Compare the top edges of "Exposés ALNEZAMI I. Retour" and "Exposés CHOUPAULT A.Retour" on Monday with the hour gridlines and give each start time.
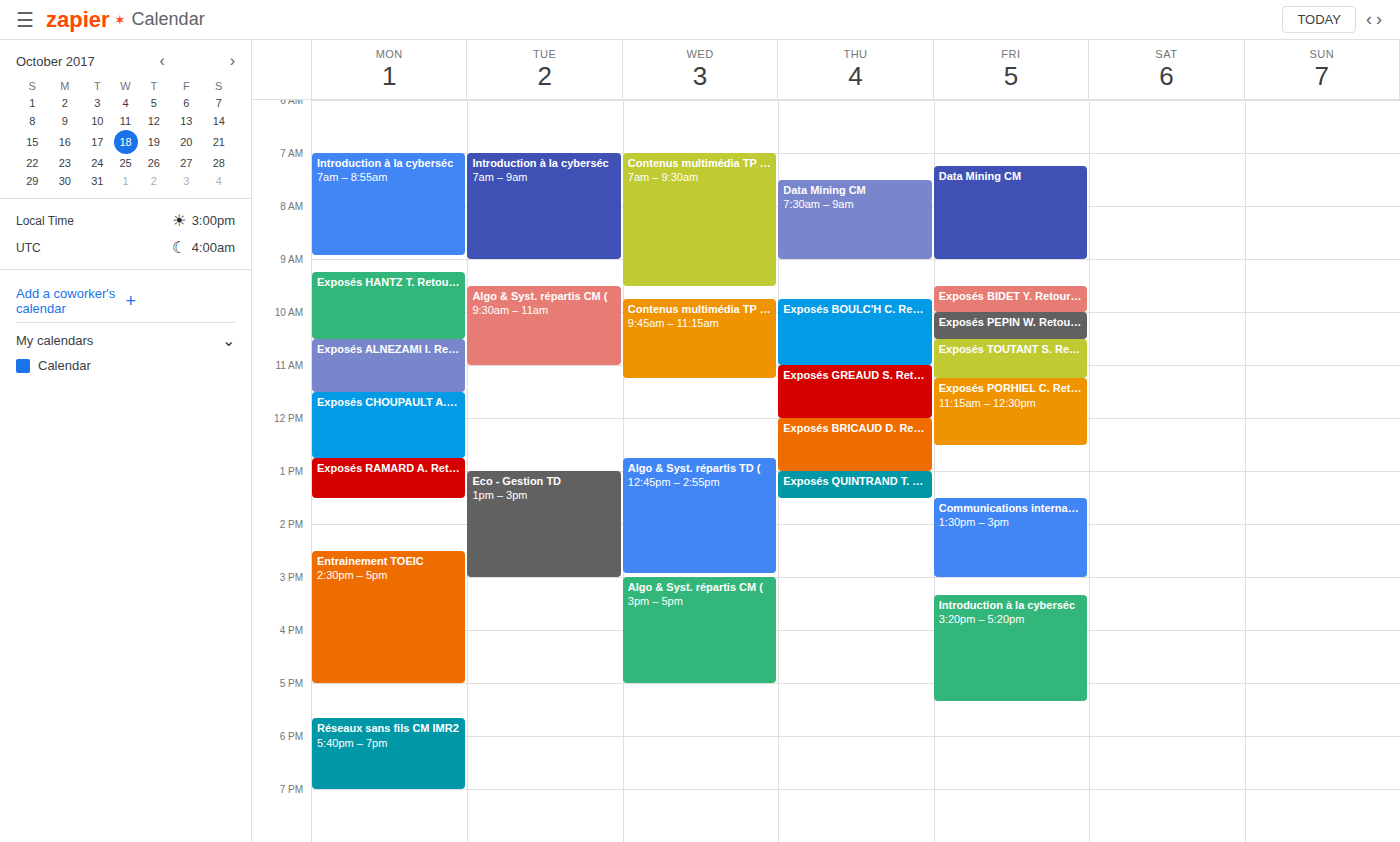
"Exposés ALNEZAMI I. Retour": 10:30 AM, halfway between the 10 AM and 11 AM lines. "Exposés CHOUPAULT A.Retour": 11:30 AM, halfway between the 11 AM and 12 PM lines.